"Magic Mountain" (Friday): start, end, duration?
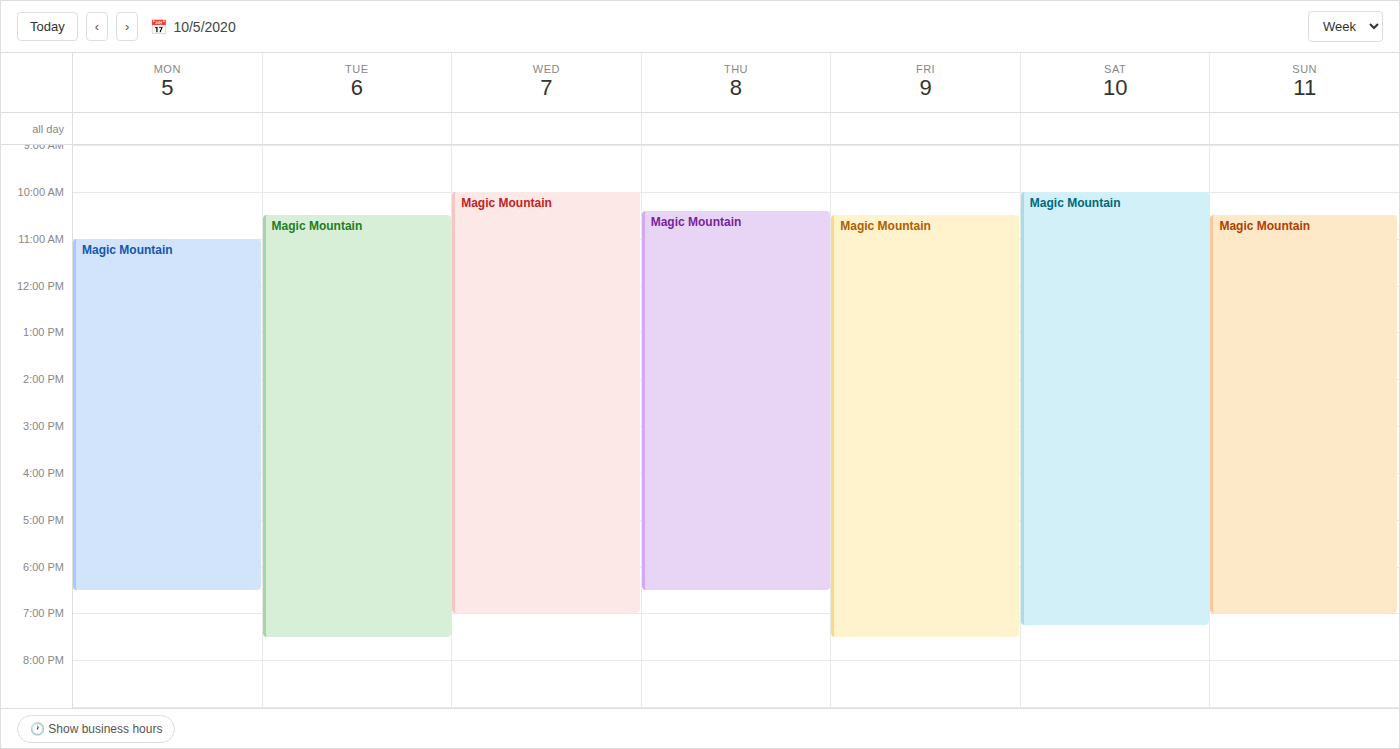
10:30 AM to 7:30 PM, 9 hours